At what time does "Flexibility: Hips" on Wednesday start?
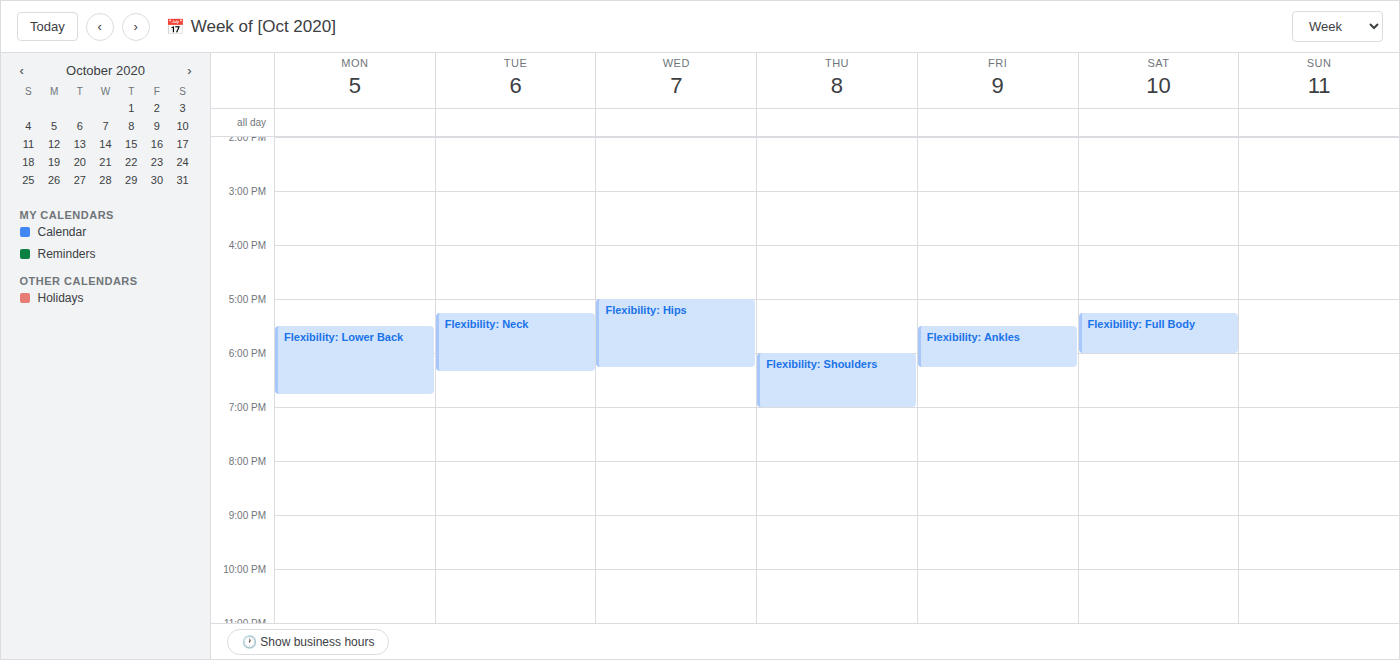
5:00 PM